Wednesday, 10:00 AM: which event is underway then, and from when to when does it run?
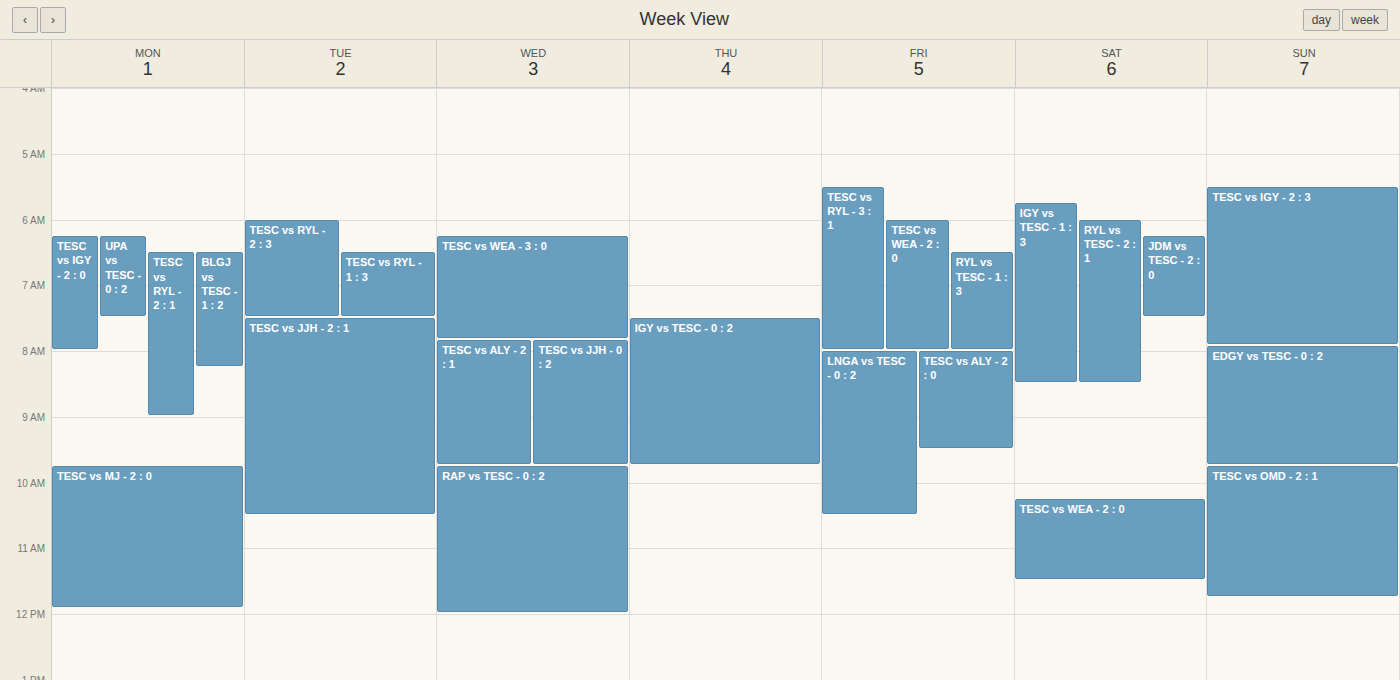
"RAP vs TESC - 0 : 2", 9:45 AM to 12:00 PM